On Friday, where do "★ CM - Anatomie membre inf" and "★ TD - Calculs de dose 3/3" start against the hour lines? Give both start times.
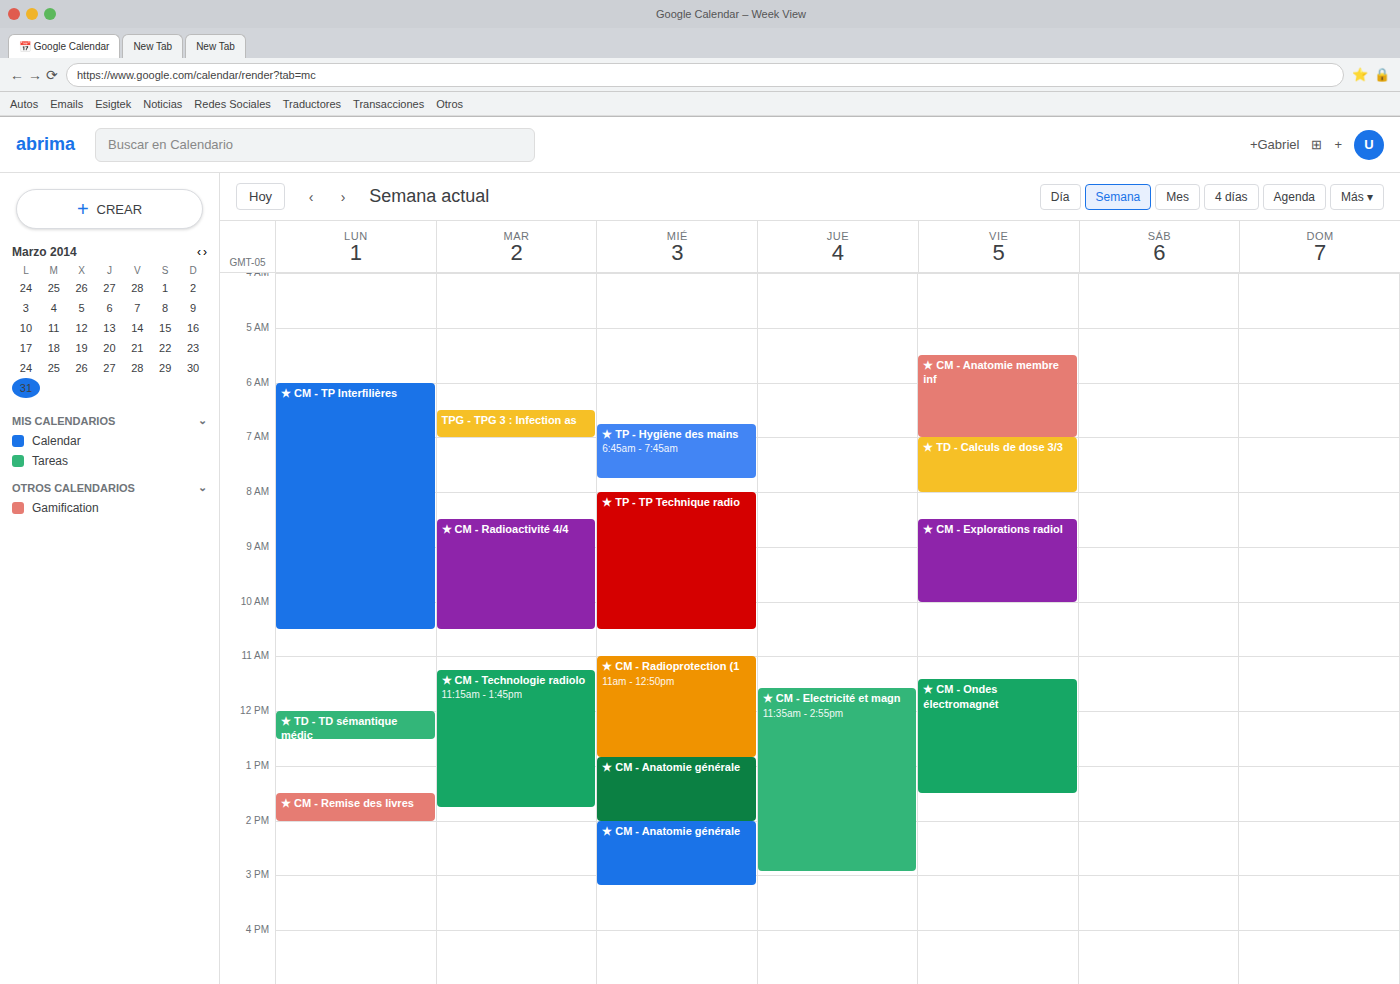
"★ CM - Anatomie membre inf": 5:30 AM, halfway between the 5 AM and 6 AM lines. "★ TD - Calculs de dose 3/3": 7:00 AM, exactly on the 7 AM line.